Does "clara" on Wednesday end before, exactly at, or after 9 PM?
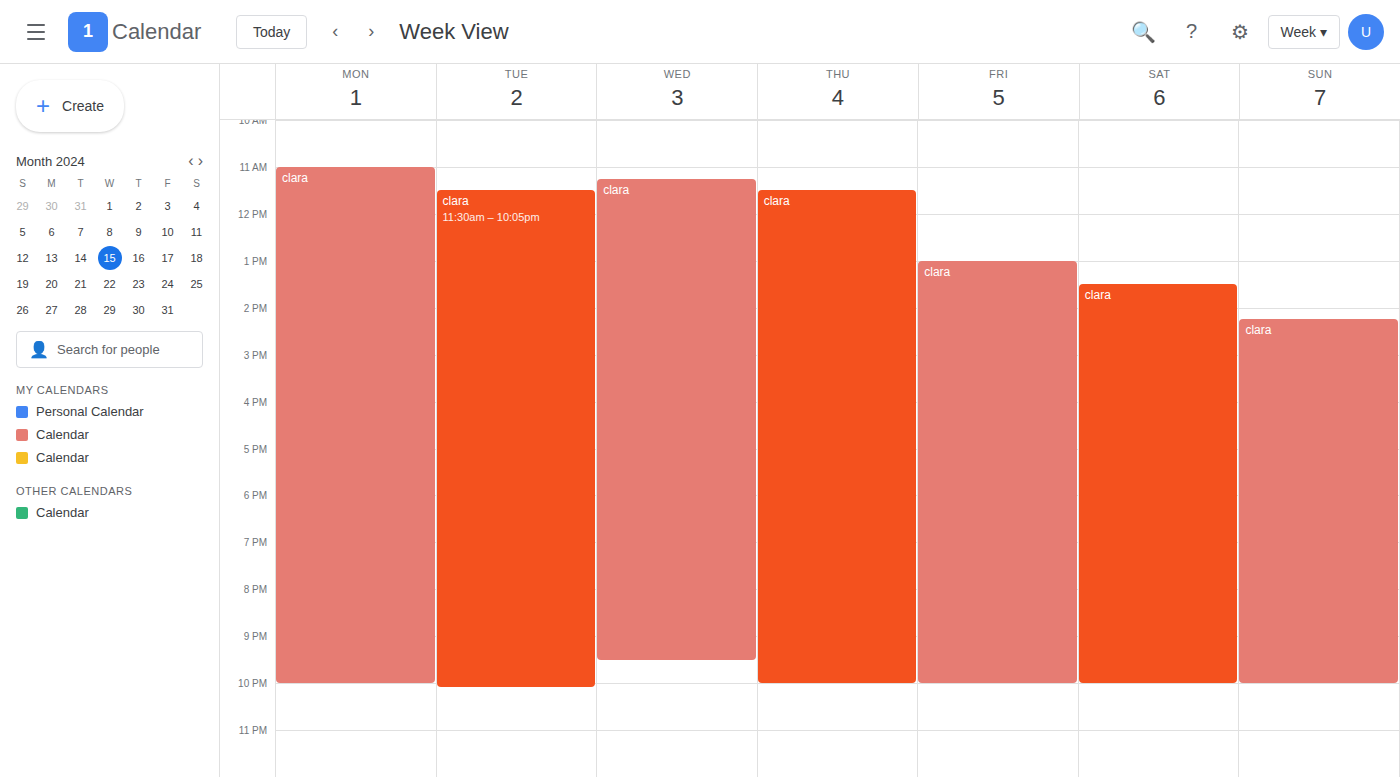
9:30 PM -- after 9 PM, 30 minutes below the 9 PM line.